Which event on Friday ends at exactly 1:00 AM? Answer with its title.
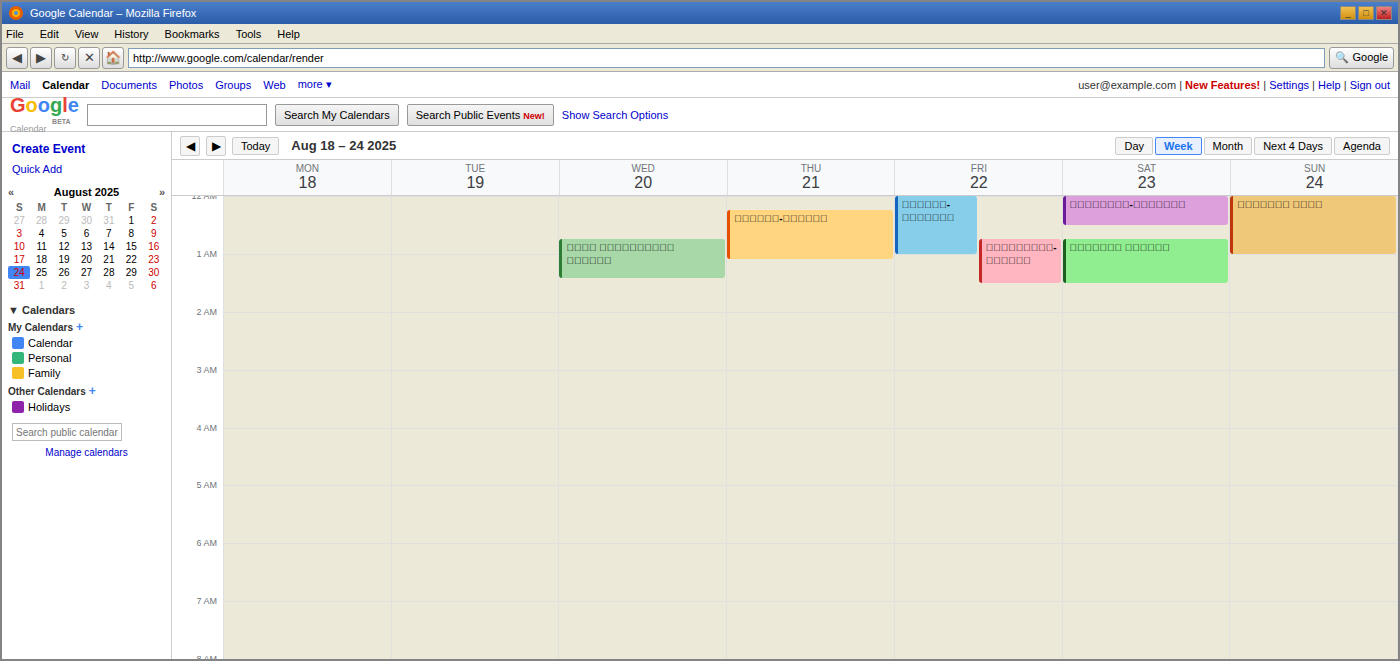
"ऋग्वेद-उपाकर्म"